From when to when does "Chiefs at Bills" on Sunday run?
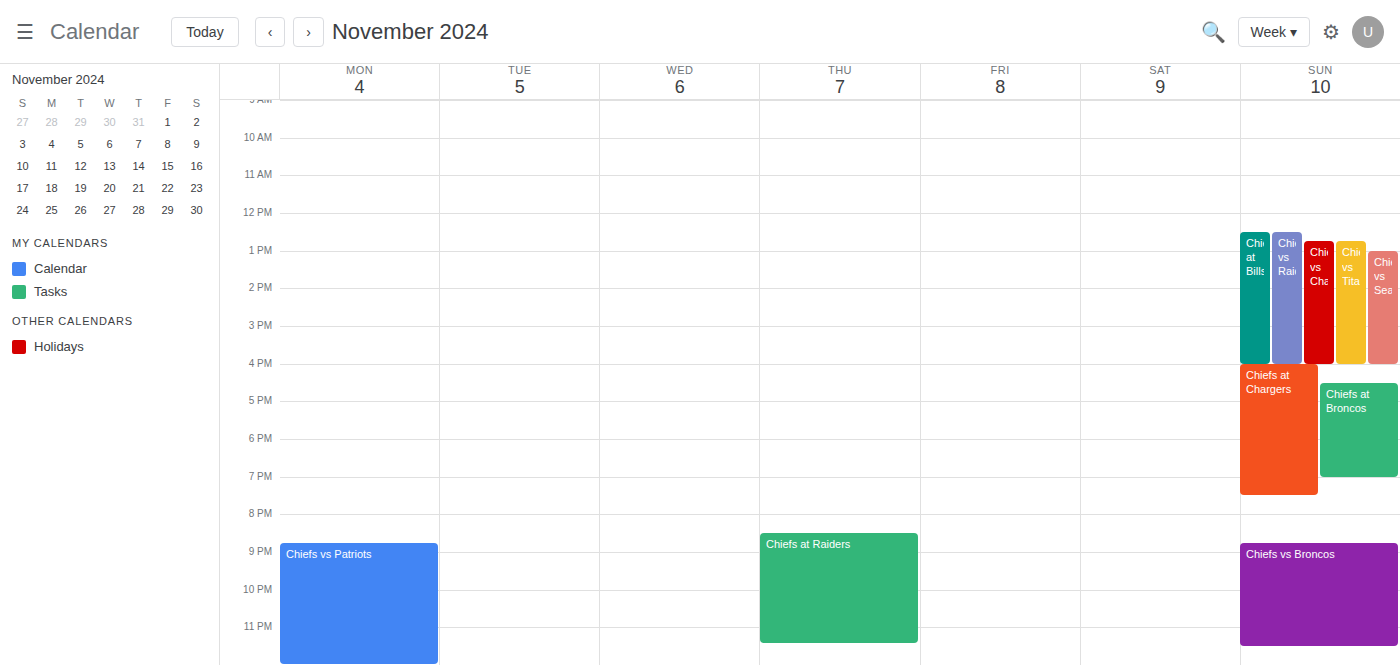
12:30 PM to 4:00 PM